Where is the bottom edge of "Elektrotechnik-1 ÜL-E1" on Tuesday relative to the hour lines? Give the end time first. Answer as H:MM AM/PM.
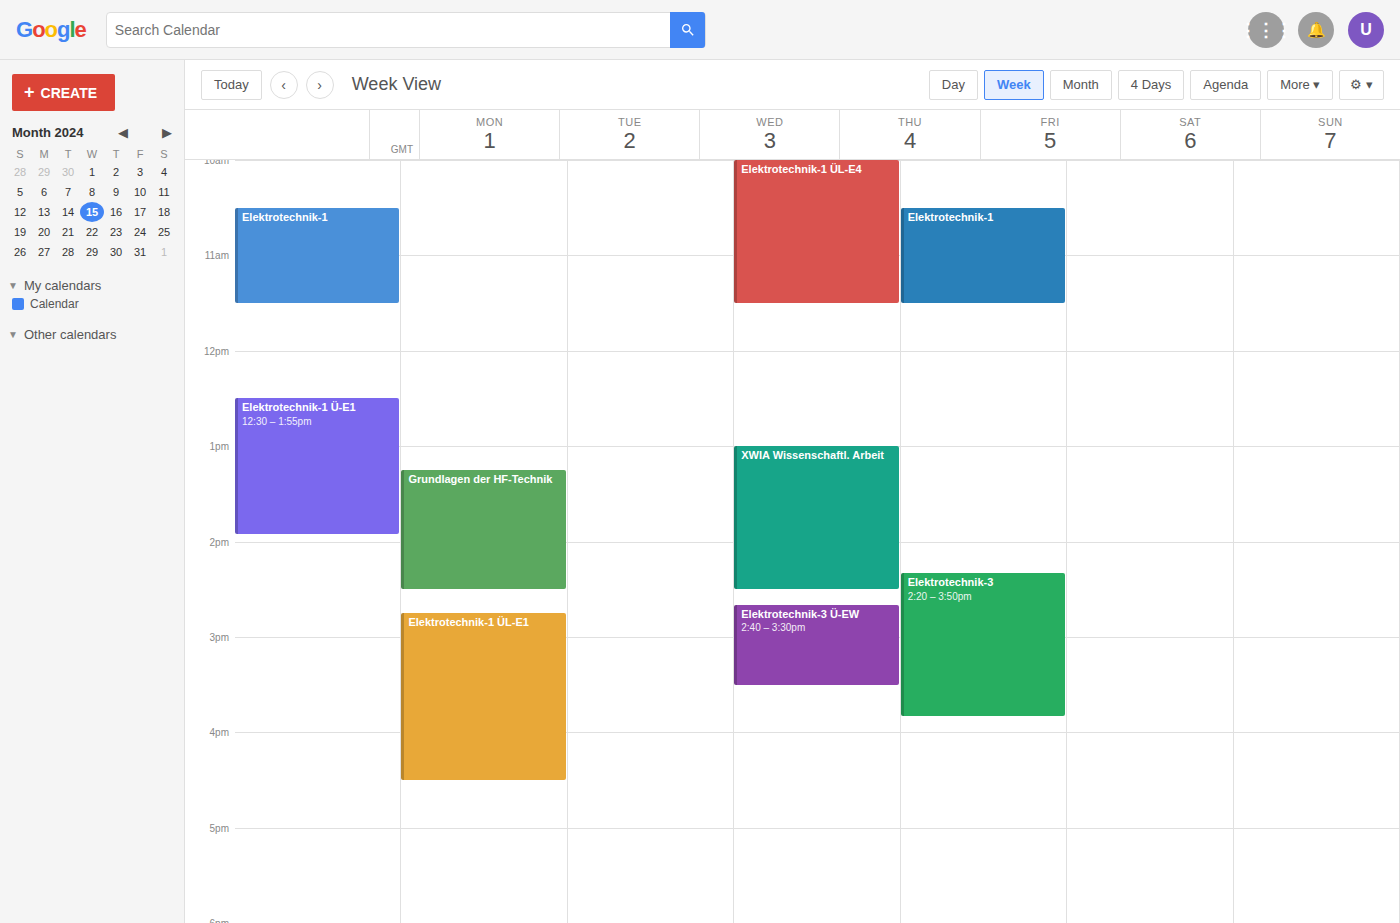
4:30 PM -- halfway between the 4 PM and 5 PM lines.